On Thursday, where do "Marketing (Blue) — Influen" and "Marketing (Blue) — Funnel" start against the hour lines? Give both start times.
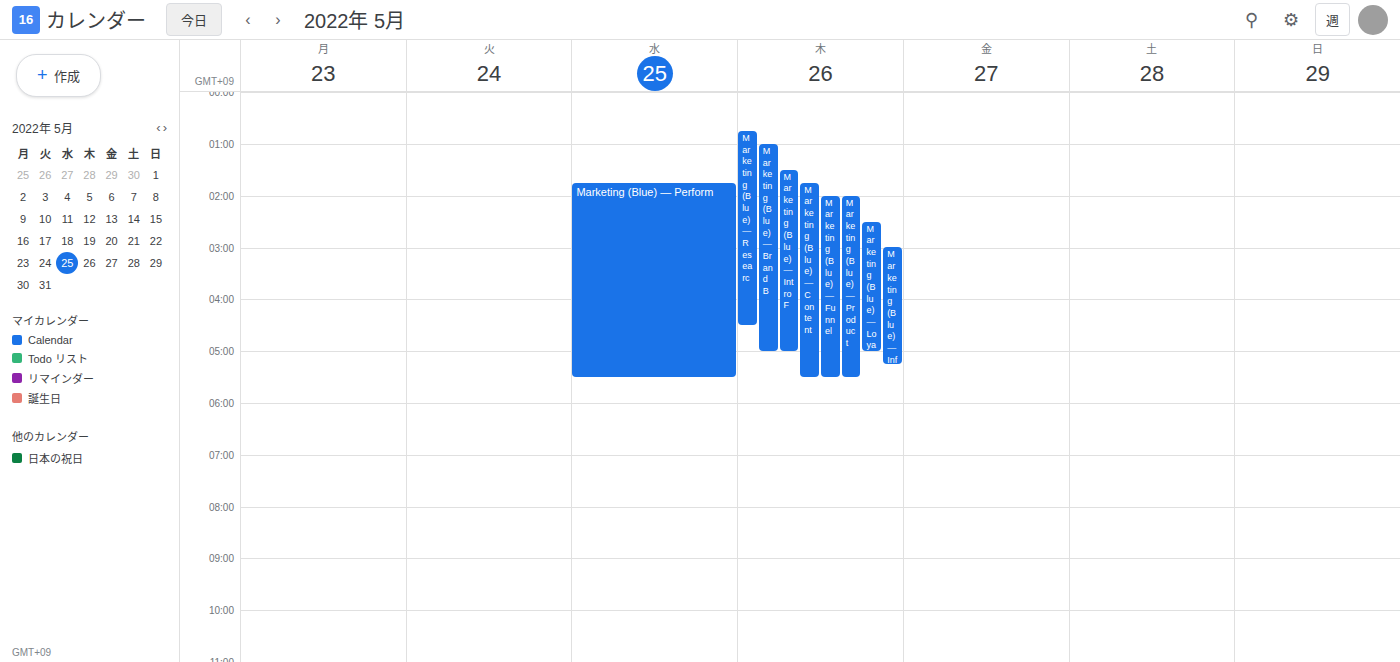
"Marketing (Blue) — Influen": 3:00 AM, exactly on the 3 AM line. "Marketing (Blue) — Funnel": 2:00 AM, exactly on the 2 AM line.